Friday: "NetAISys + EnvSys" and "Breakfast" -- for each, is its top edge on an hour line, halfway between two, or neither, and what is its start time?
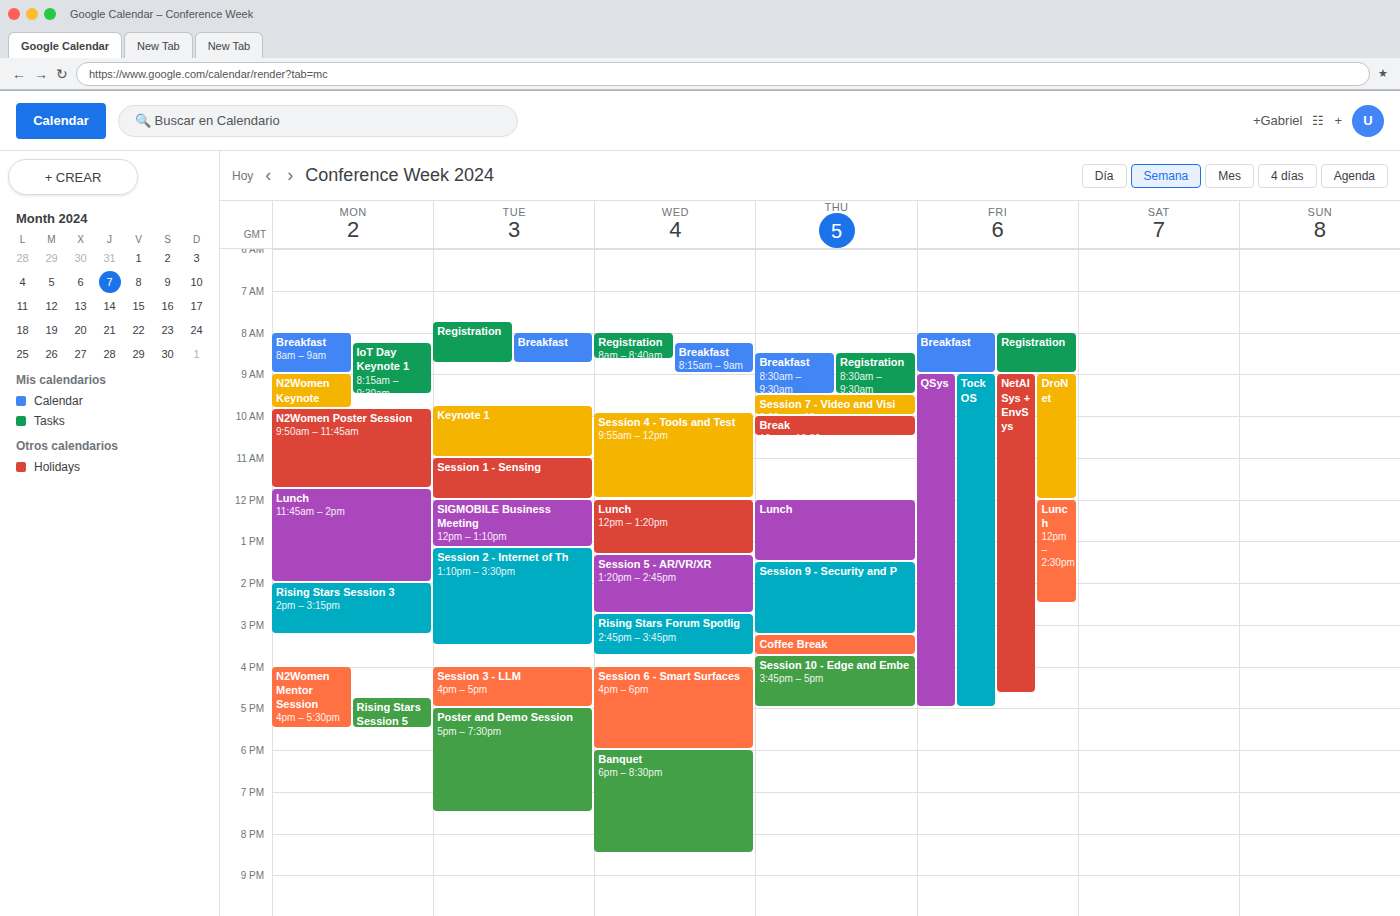
"NetAISys + EnvSys": 9:00 AM, exactly on the 9 AM line. "Breakfast": 8:00 AM, exactly on the 8 AM line.